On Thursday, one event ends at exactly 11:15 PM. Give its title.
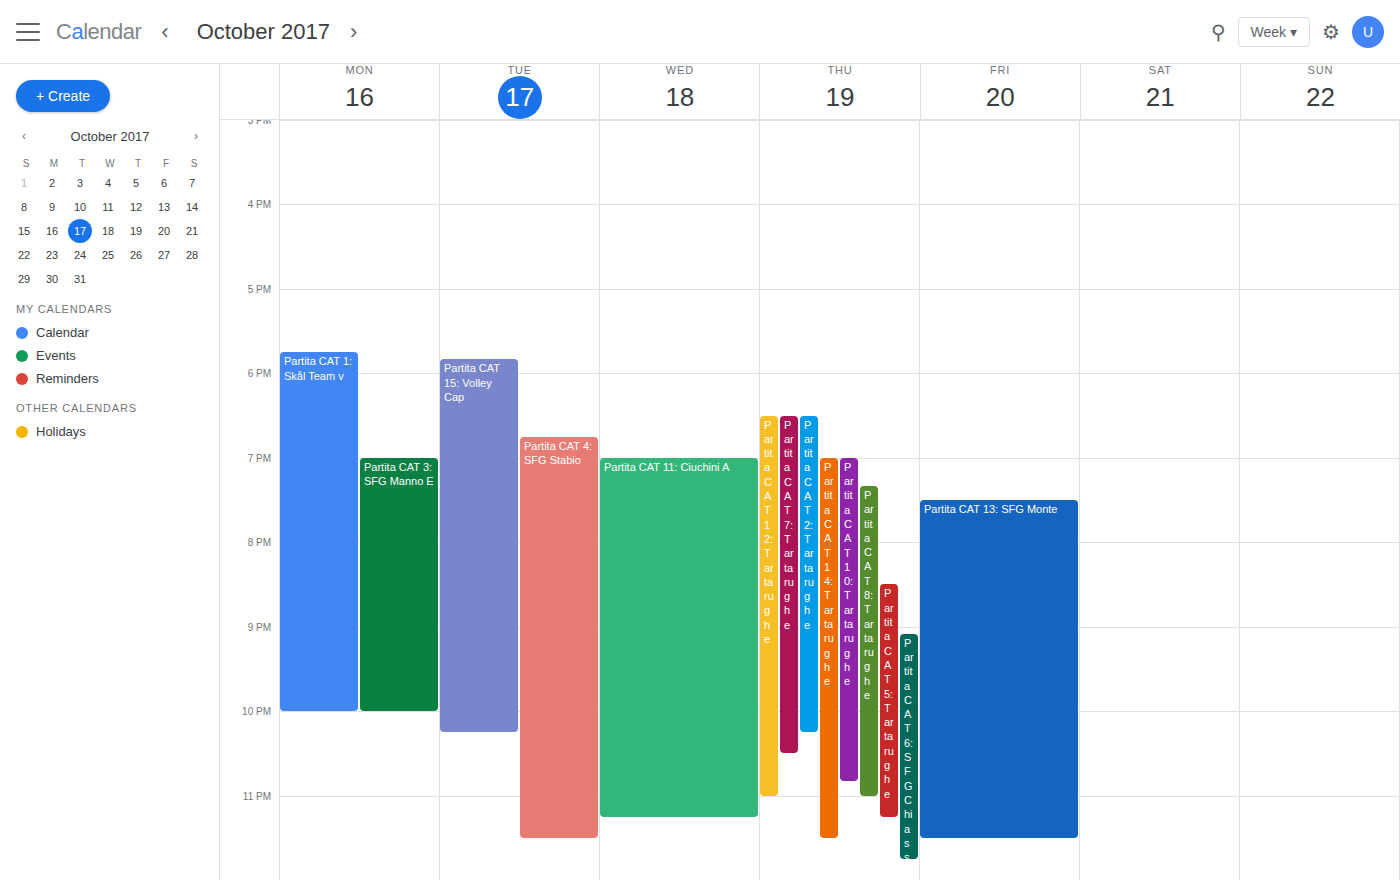
"Partita CAT 5: Tartarughe"